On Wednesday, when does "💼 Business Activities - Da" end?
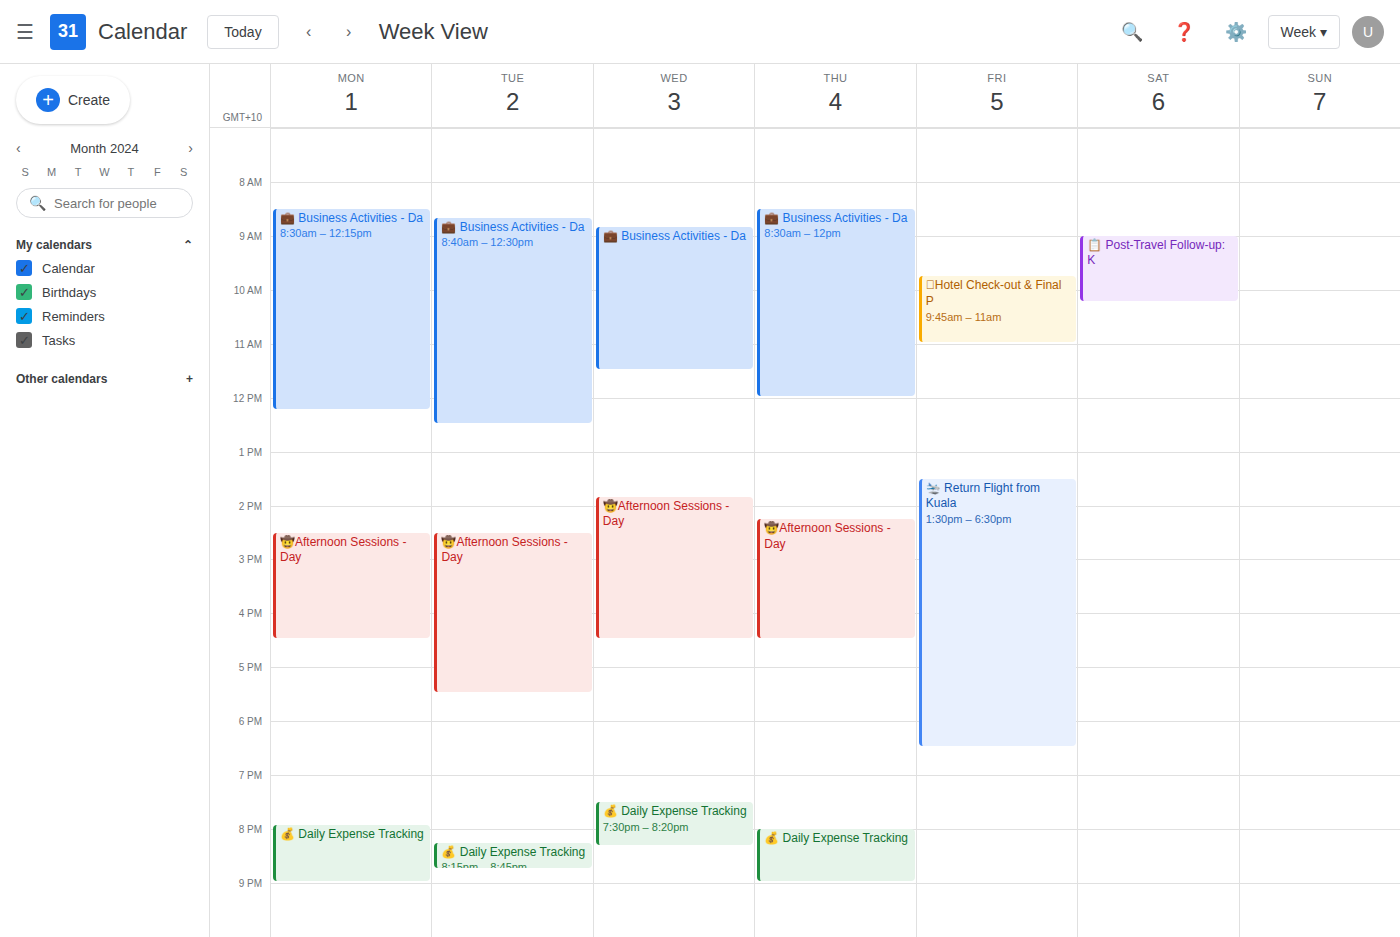
11:30 AM